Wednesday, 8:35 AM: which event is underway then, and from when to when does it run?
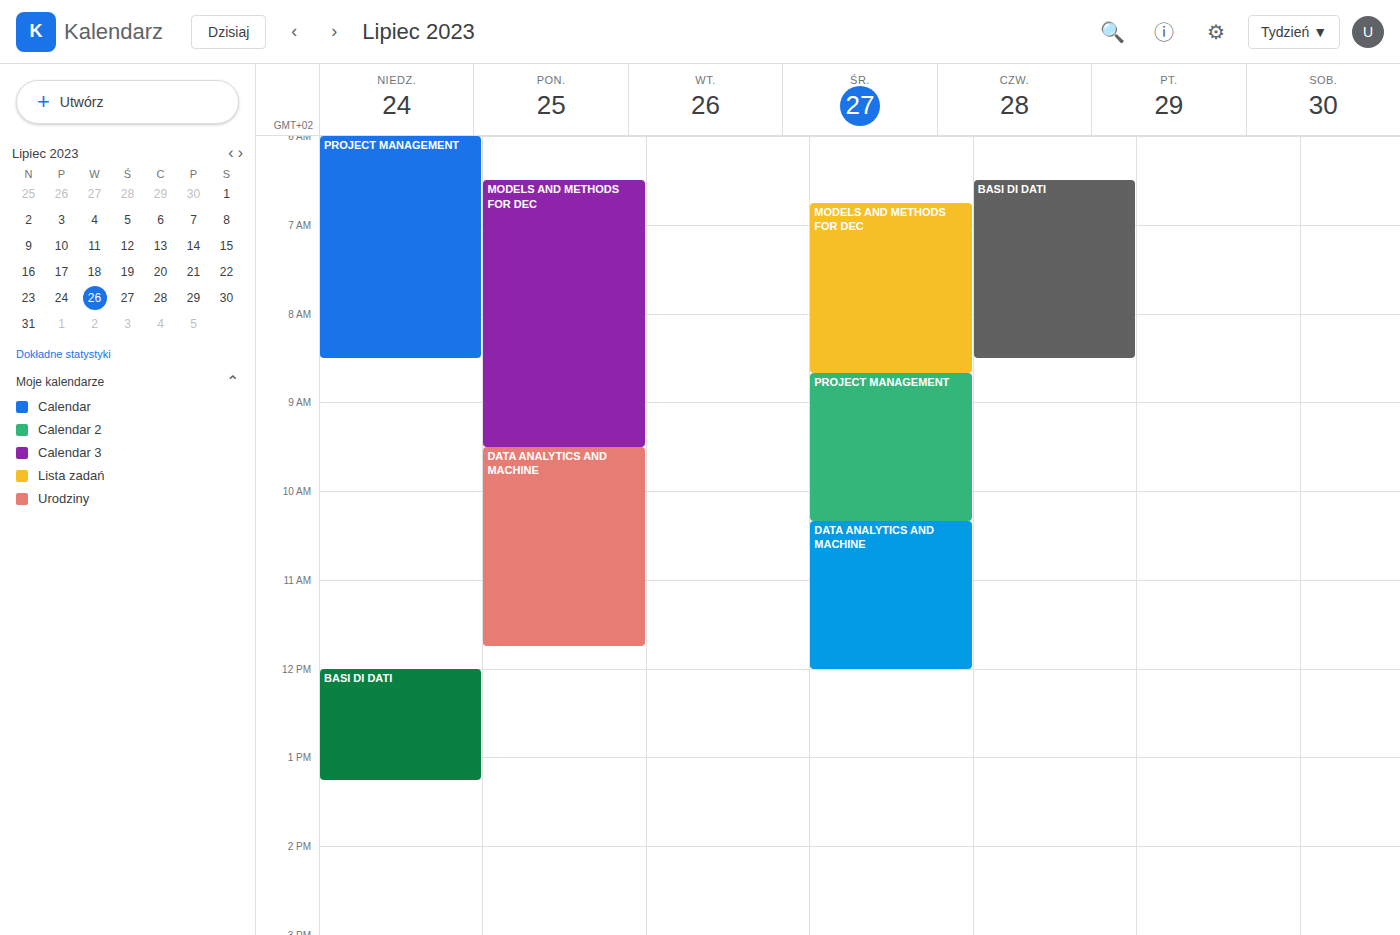
"MODELS AND METHODS FOR DEC", 6:45 AM to 8:40 AM